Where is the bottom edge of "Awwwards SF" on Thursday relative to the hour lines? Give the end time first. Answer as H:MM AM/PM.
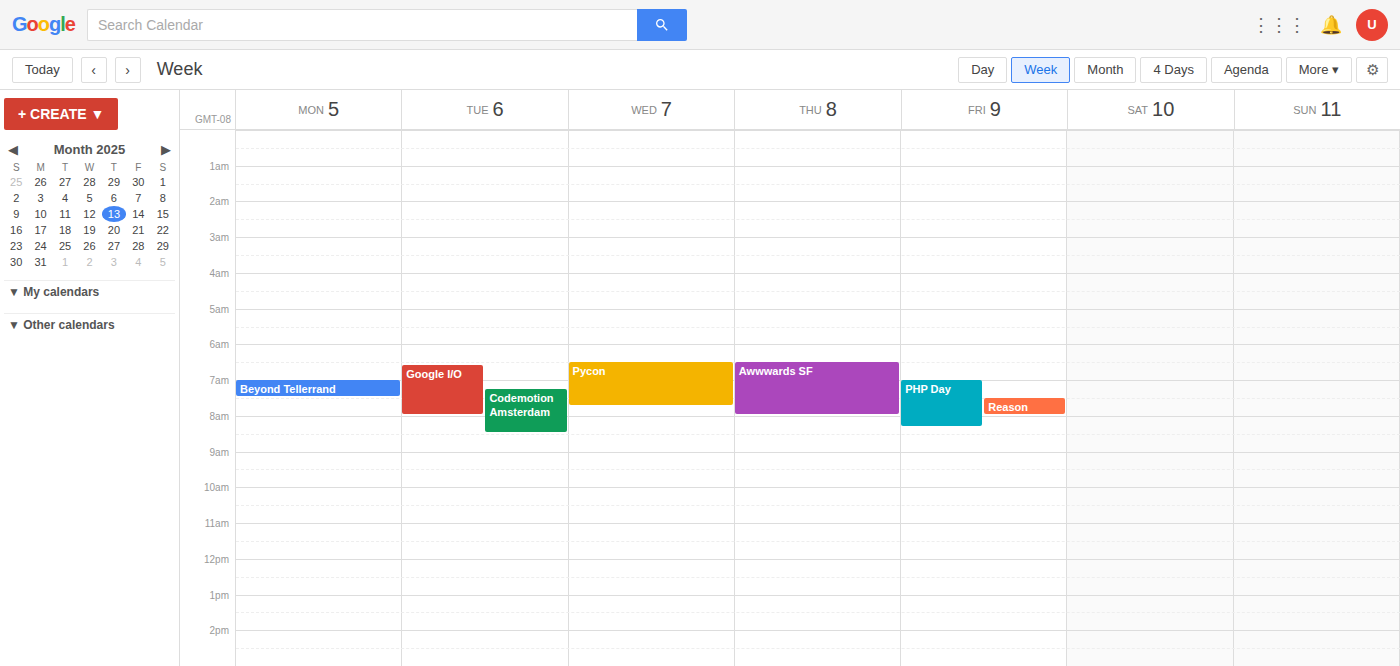
8:00 AM -- exactly on the 8 AM line.